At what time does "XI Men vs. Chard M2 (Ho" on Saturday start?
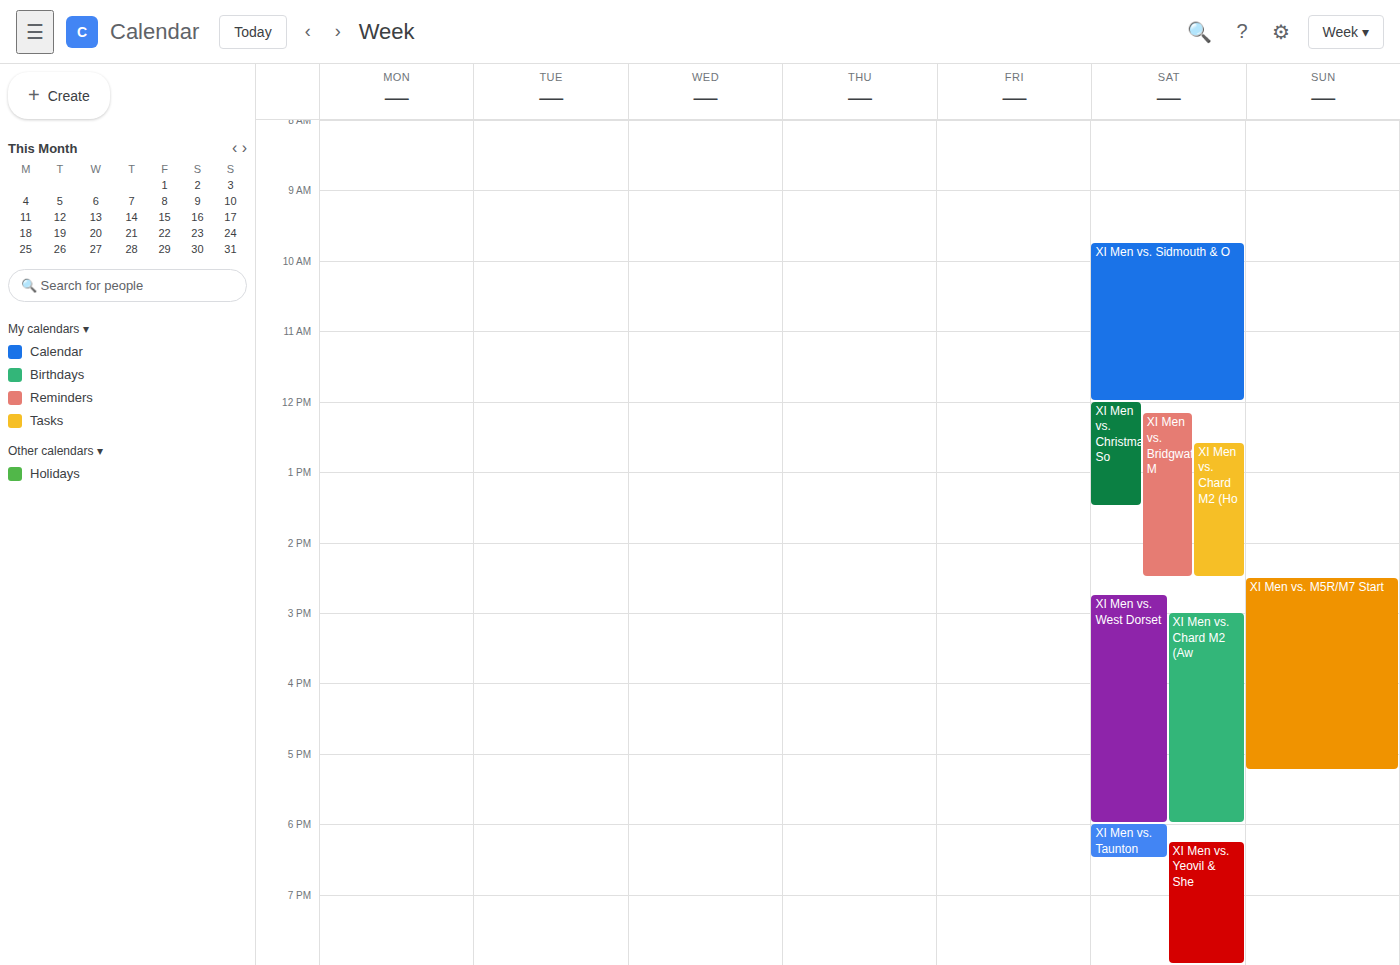
12:35 PM